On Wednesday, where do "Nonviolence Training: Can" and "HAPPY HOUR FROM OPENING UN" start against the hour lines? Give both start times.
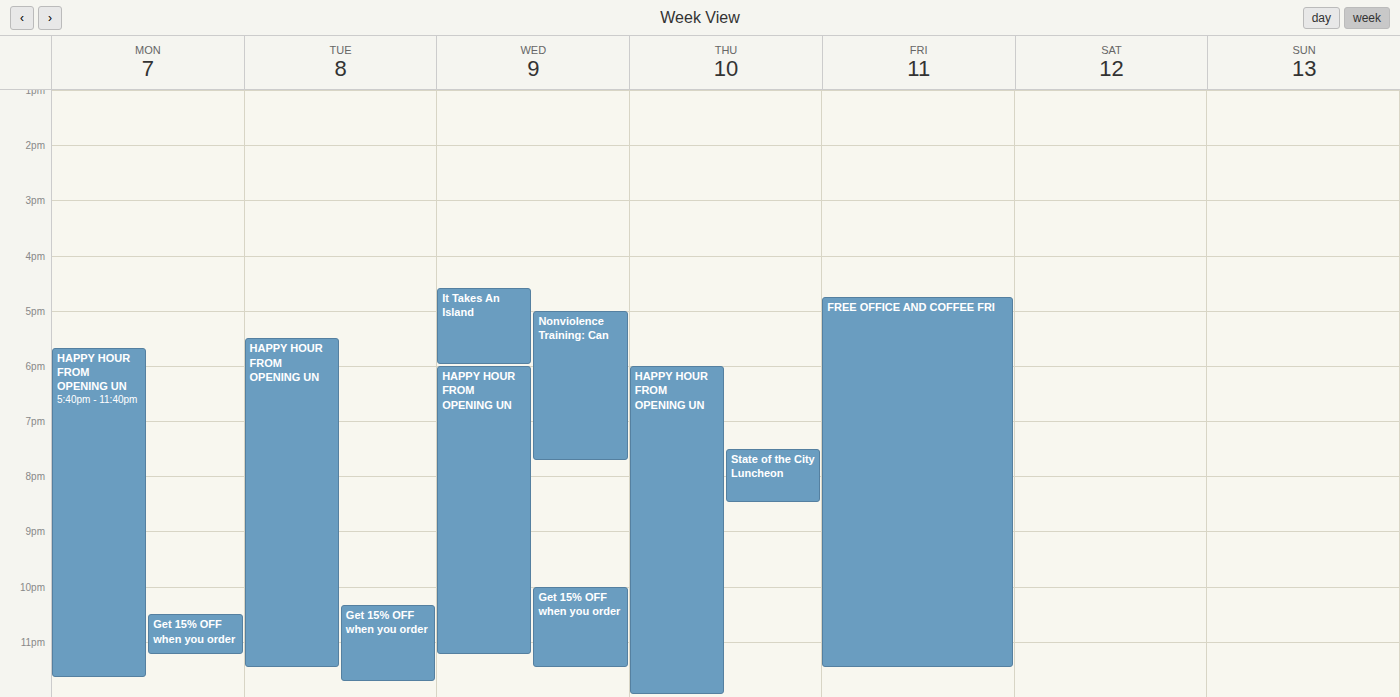
"Nonviolence Training: Can": 17:00, exactly on the 17:00 line. "HAPPY HOUR FROM OPENING UN": 18:00, exactly on the 18:00 line.